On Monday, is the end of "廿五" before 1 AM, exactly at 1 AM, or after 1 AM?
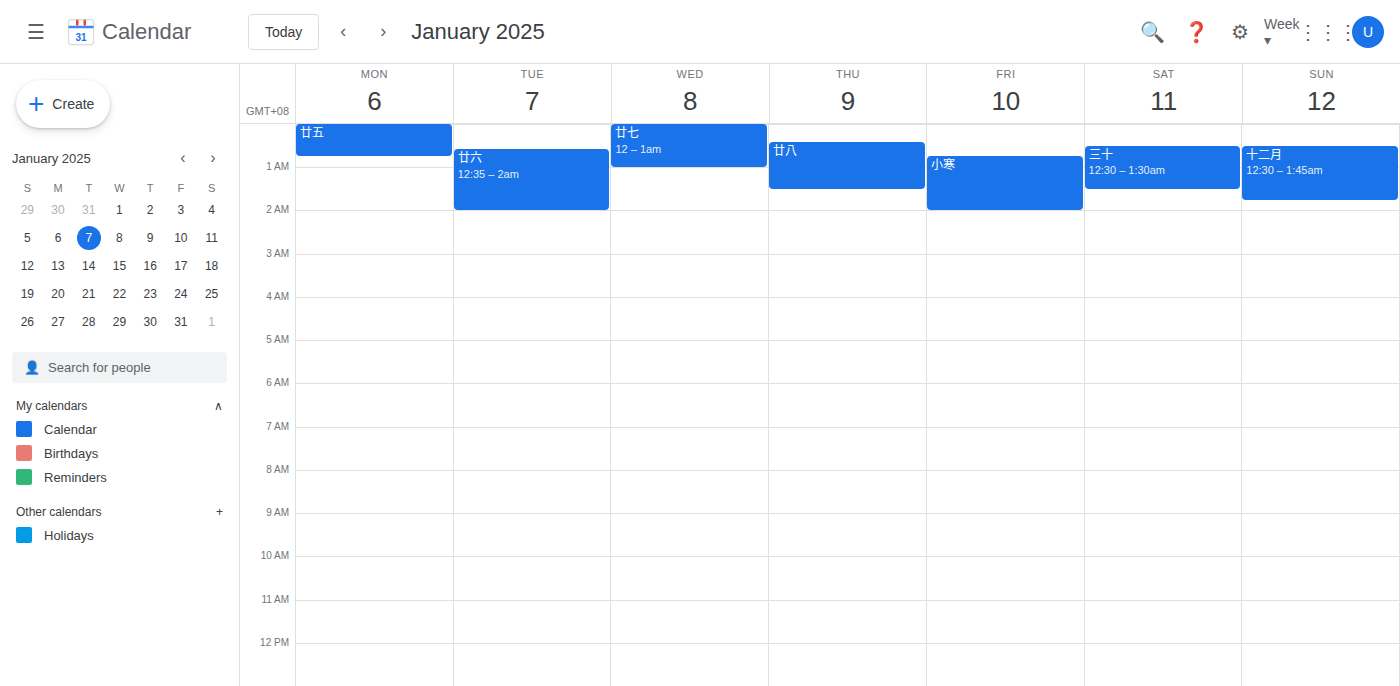
12:45 AM -- before 1 AM, 15 minutes above the 1 AM line.